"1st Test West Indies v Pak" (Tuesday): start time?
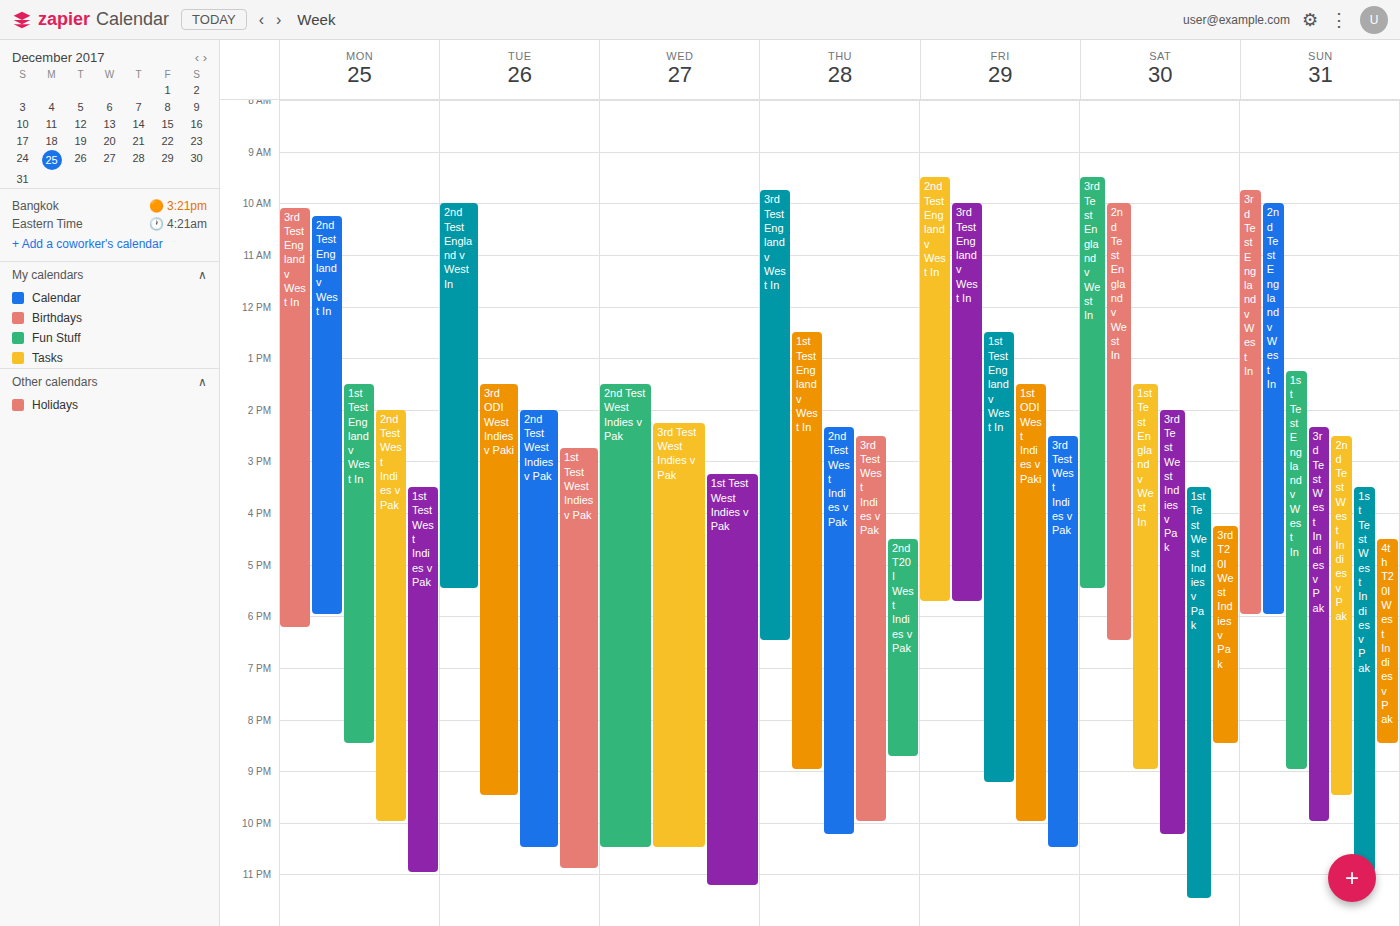
2:45 PM